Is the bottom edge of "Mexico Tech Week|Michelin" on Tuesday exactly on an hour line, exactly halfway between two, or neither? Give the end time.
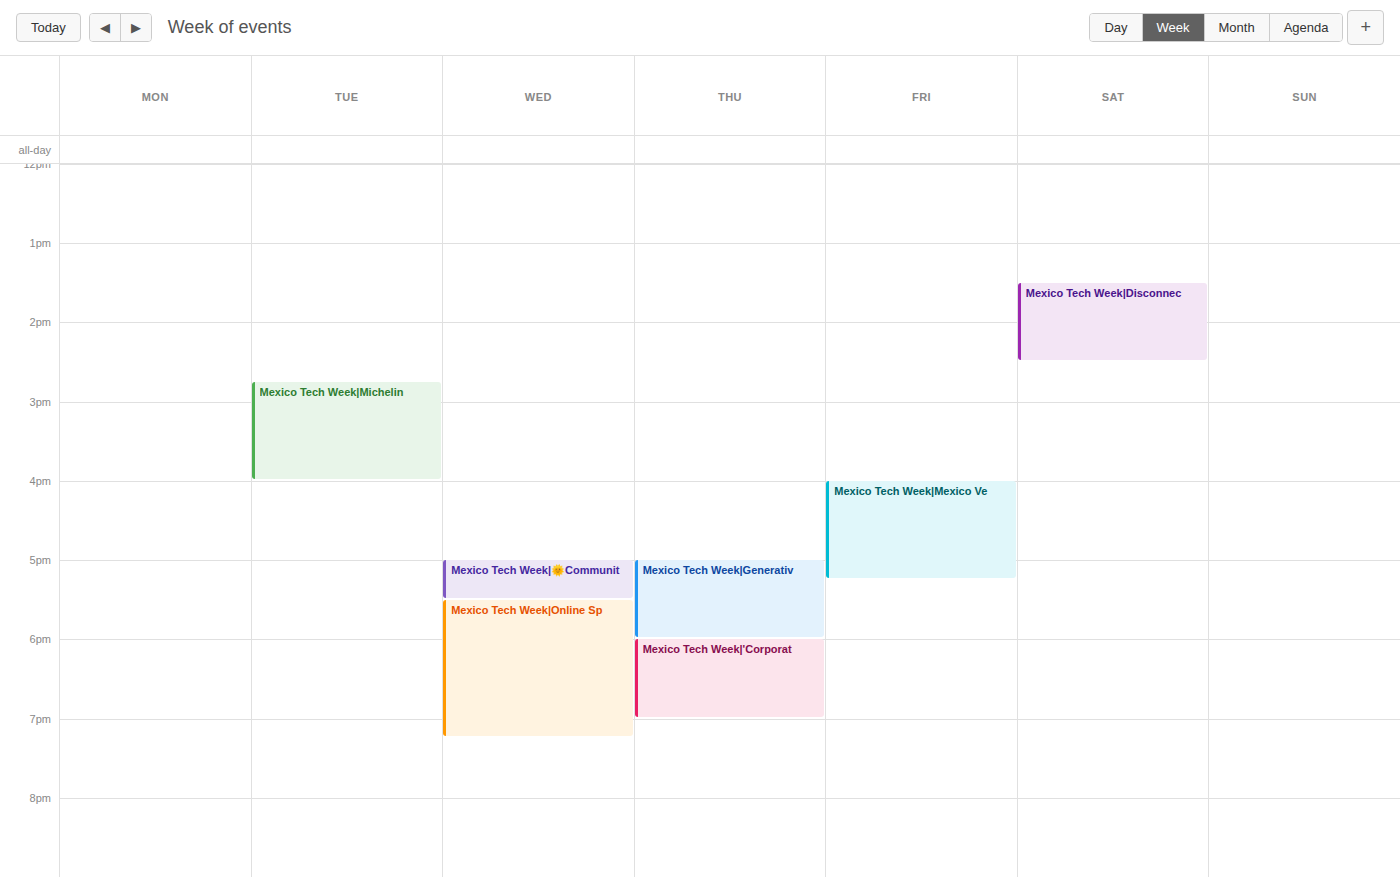
4:00 PM -- exactly on the 4 PM line.